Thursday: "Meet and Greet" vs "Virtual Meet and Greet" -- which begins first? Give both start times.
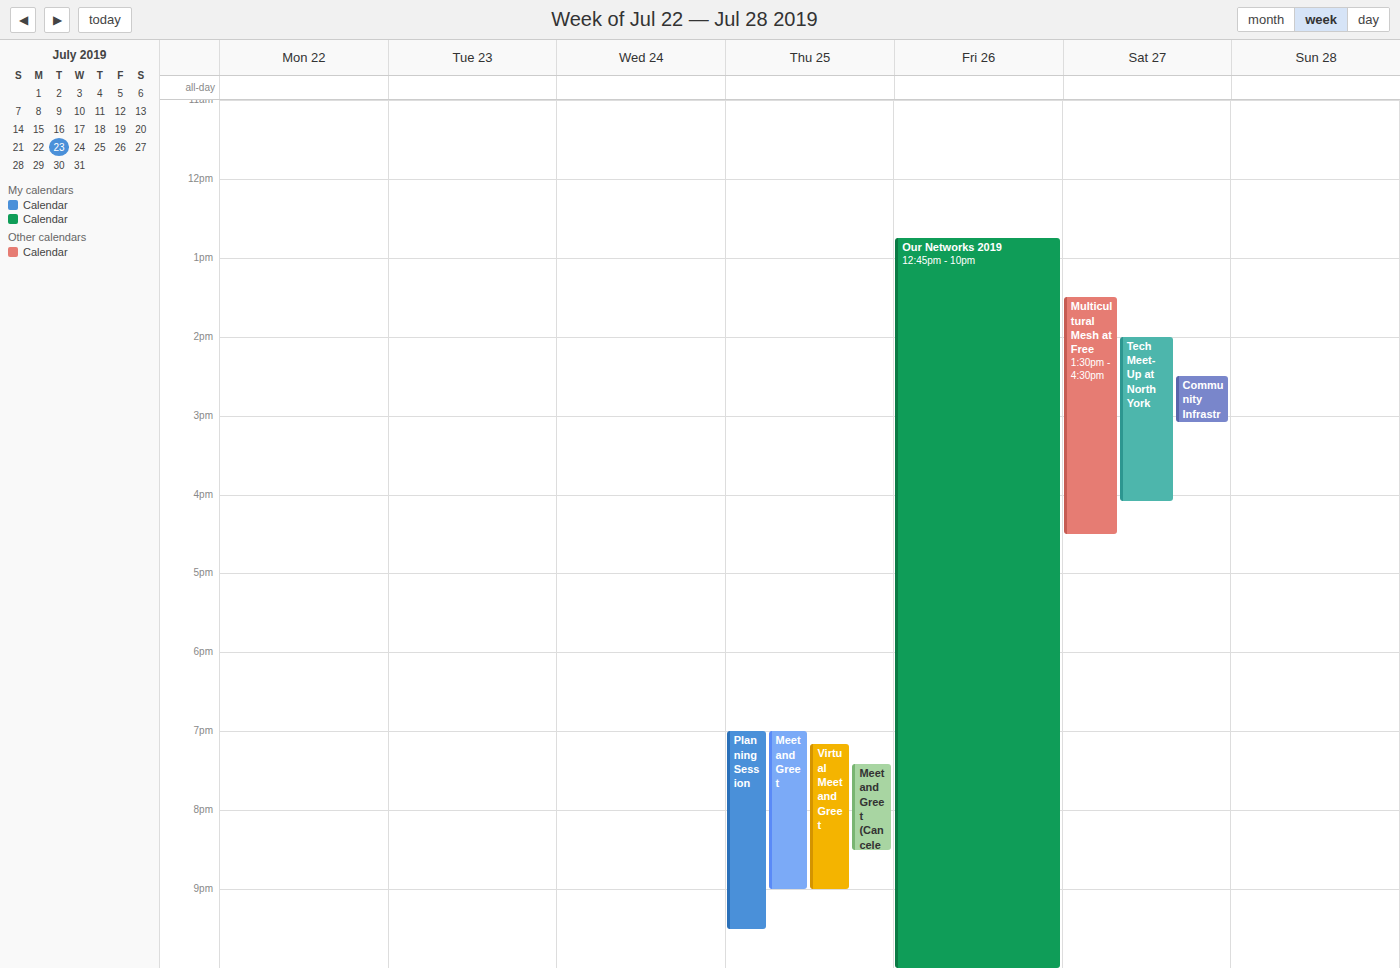
"Meet and Greet" 7:00 PM; "Virtual Meet and Greet" 7:10 PM.